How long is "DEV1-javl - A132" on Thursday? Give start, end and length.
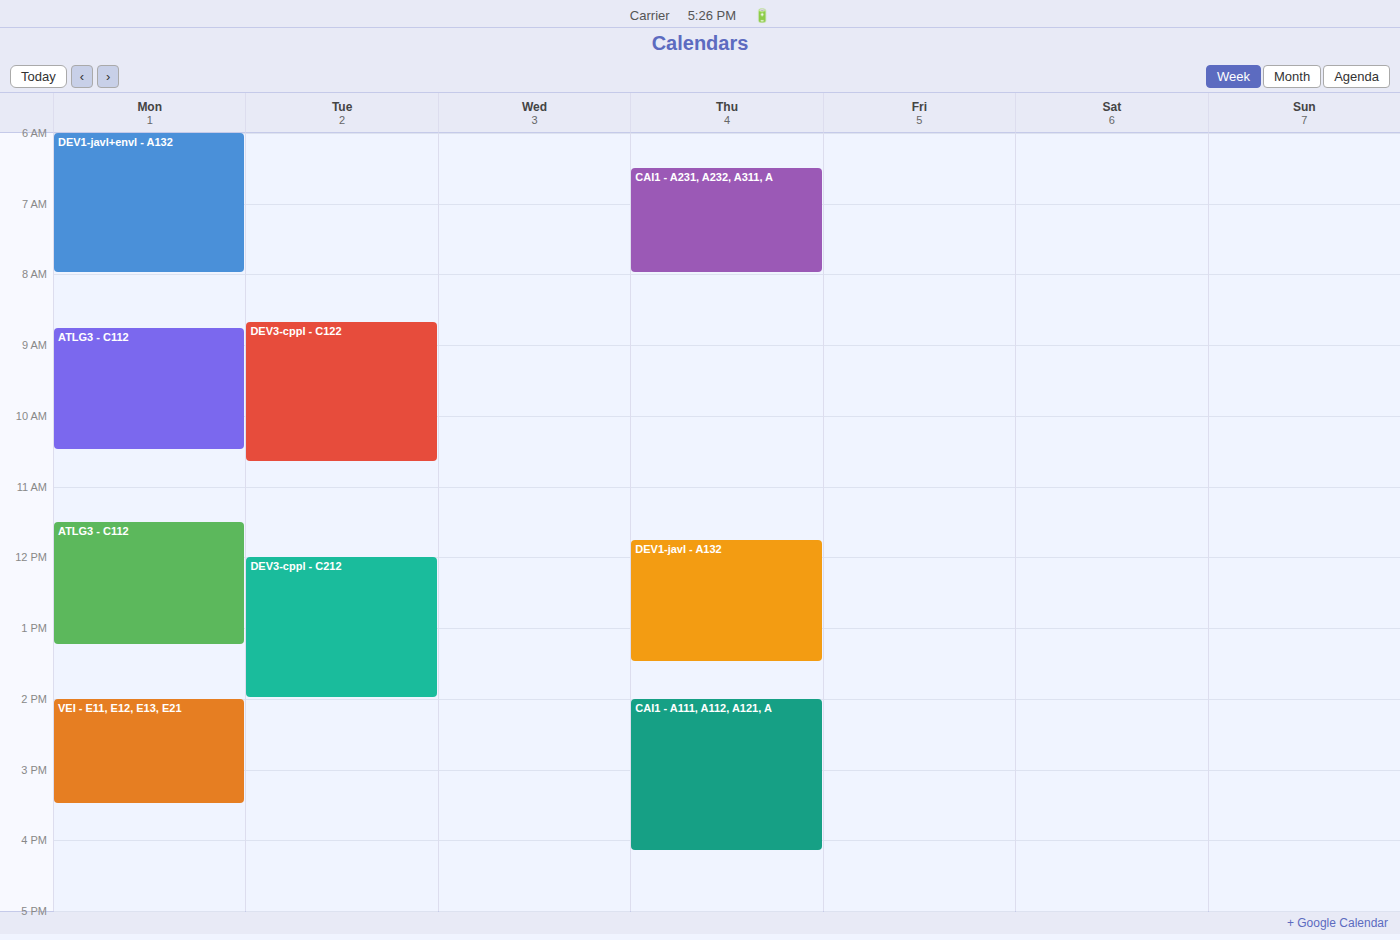
11:45 AM to 1:30 PM, 1 hour 45 minutes